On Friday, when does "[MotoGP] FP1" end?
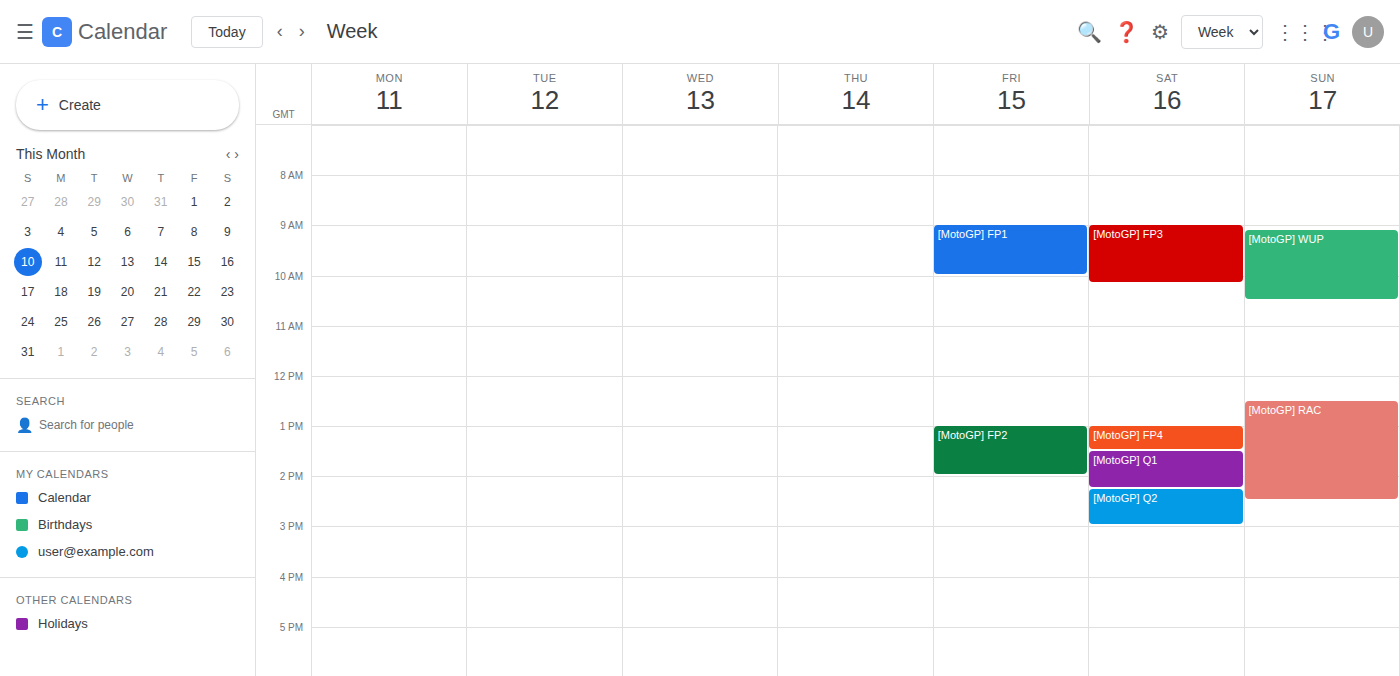
10:00 AM